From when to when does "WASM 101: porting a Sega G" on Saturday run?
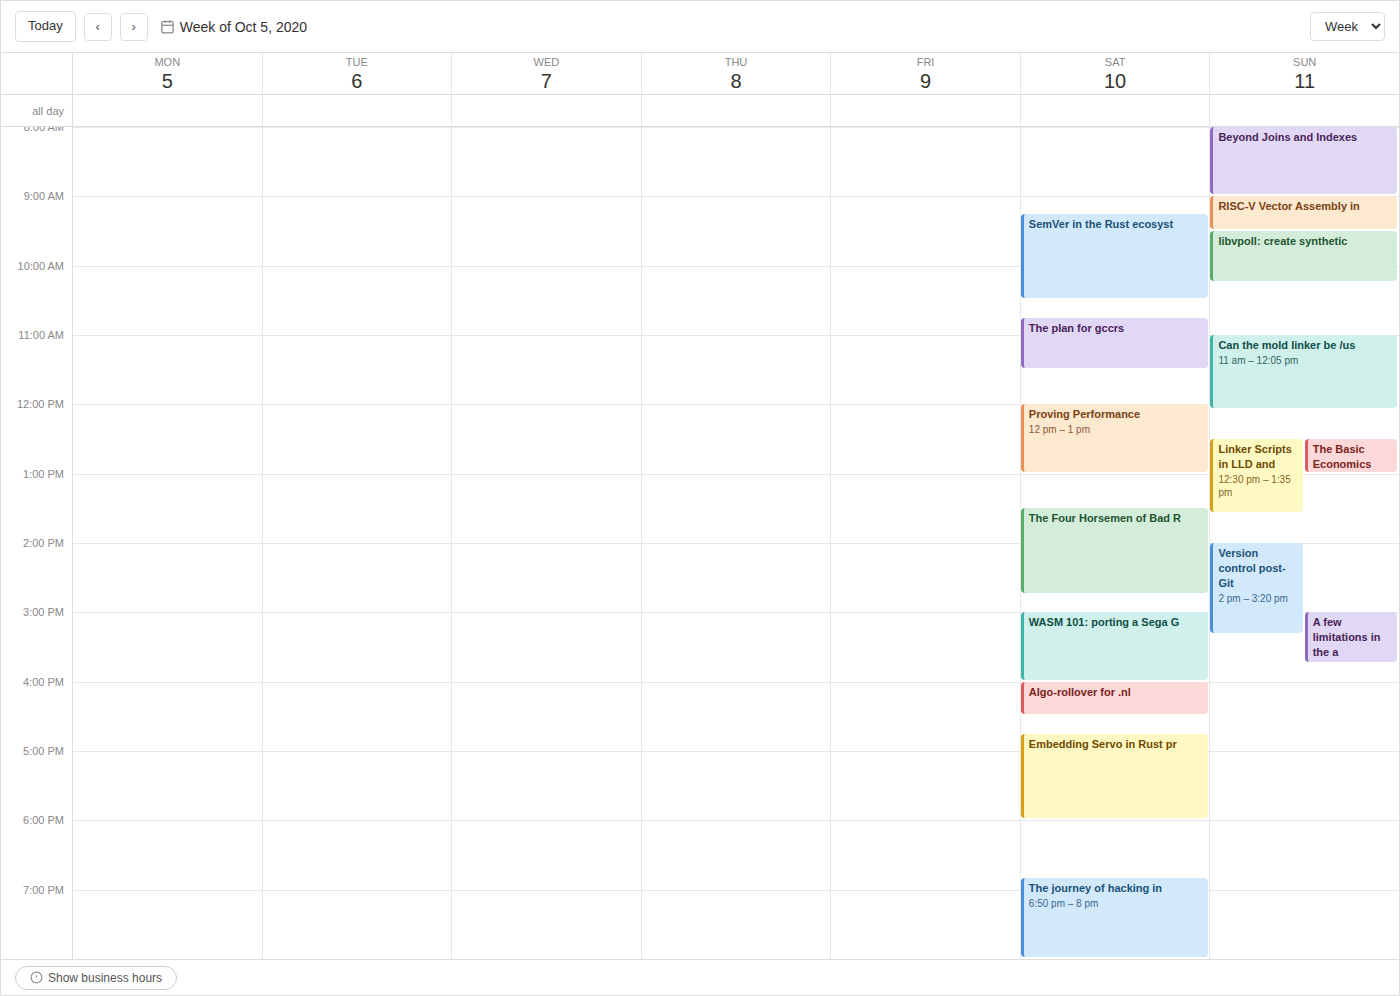
3:00 PM to 4:00 PM